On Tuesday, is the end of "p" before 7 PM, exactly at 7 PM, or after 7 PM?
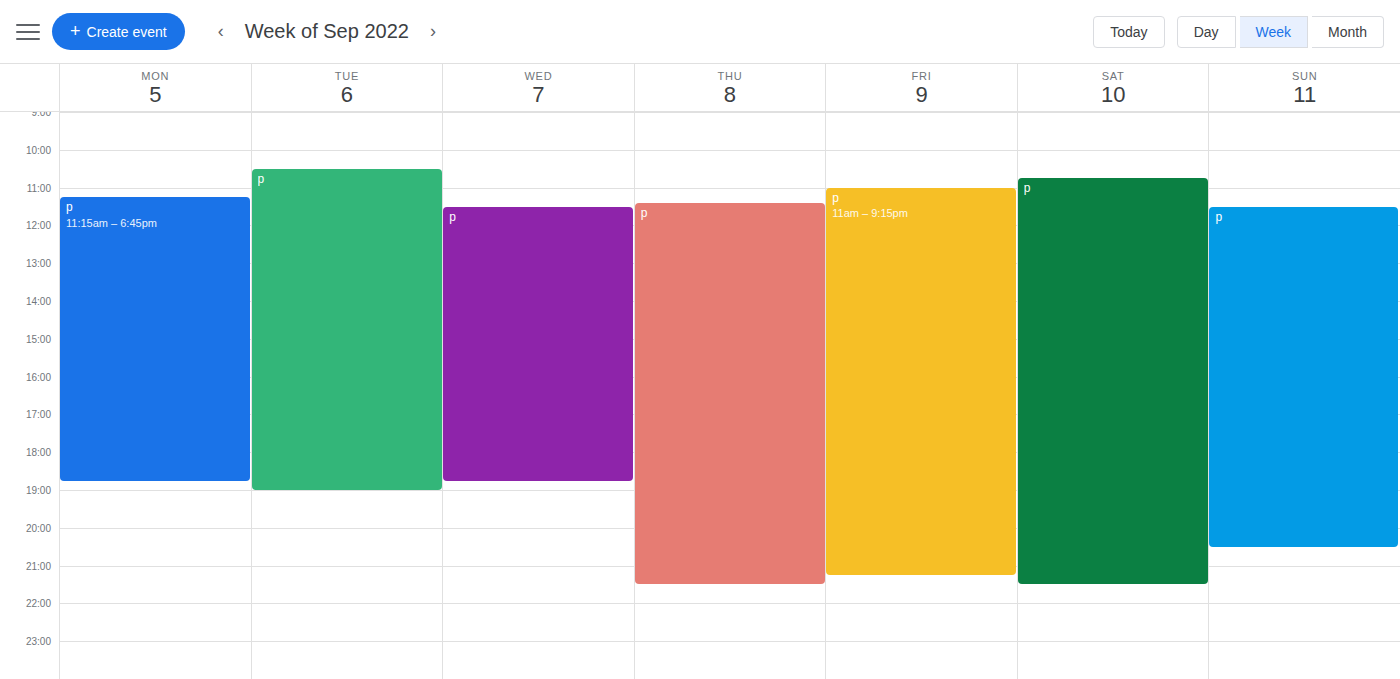
7:00 PM -- exactly at 7 PM, on the 7 PM line.